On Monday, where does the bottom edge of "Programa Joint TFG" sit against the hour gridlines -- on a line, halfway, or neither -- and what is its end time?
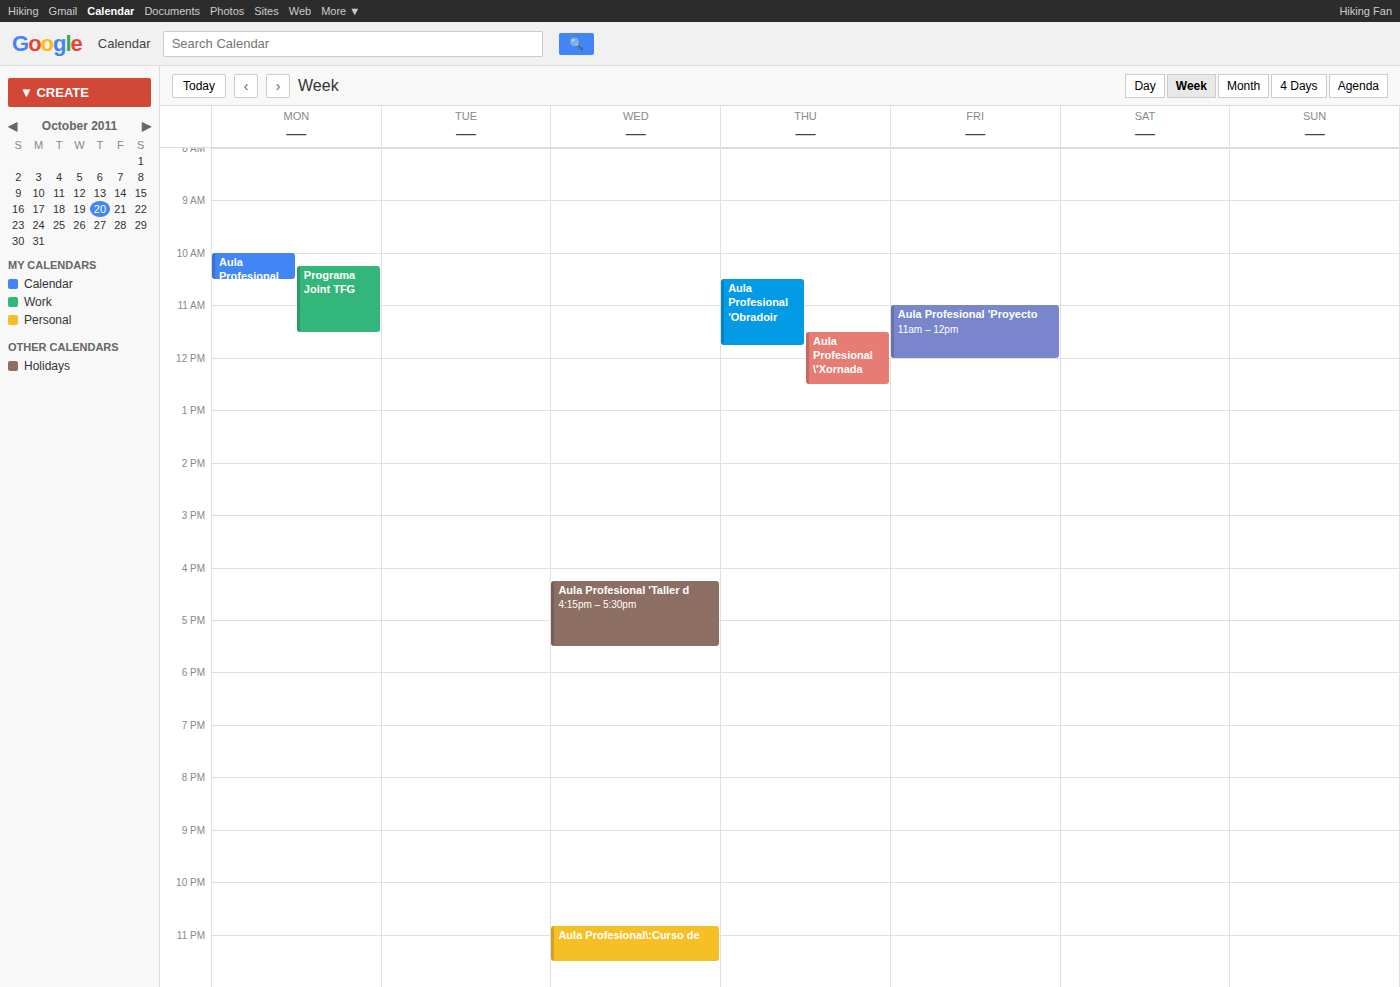
11:30 AM -- halfway between the 11 AM and 12 PM lines.